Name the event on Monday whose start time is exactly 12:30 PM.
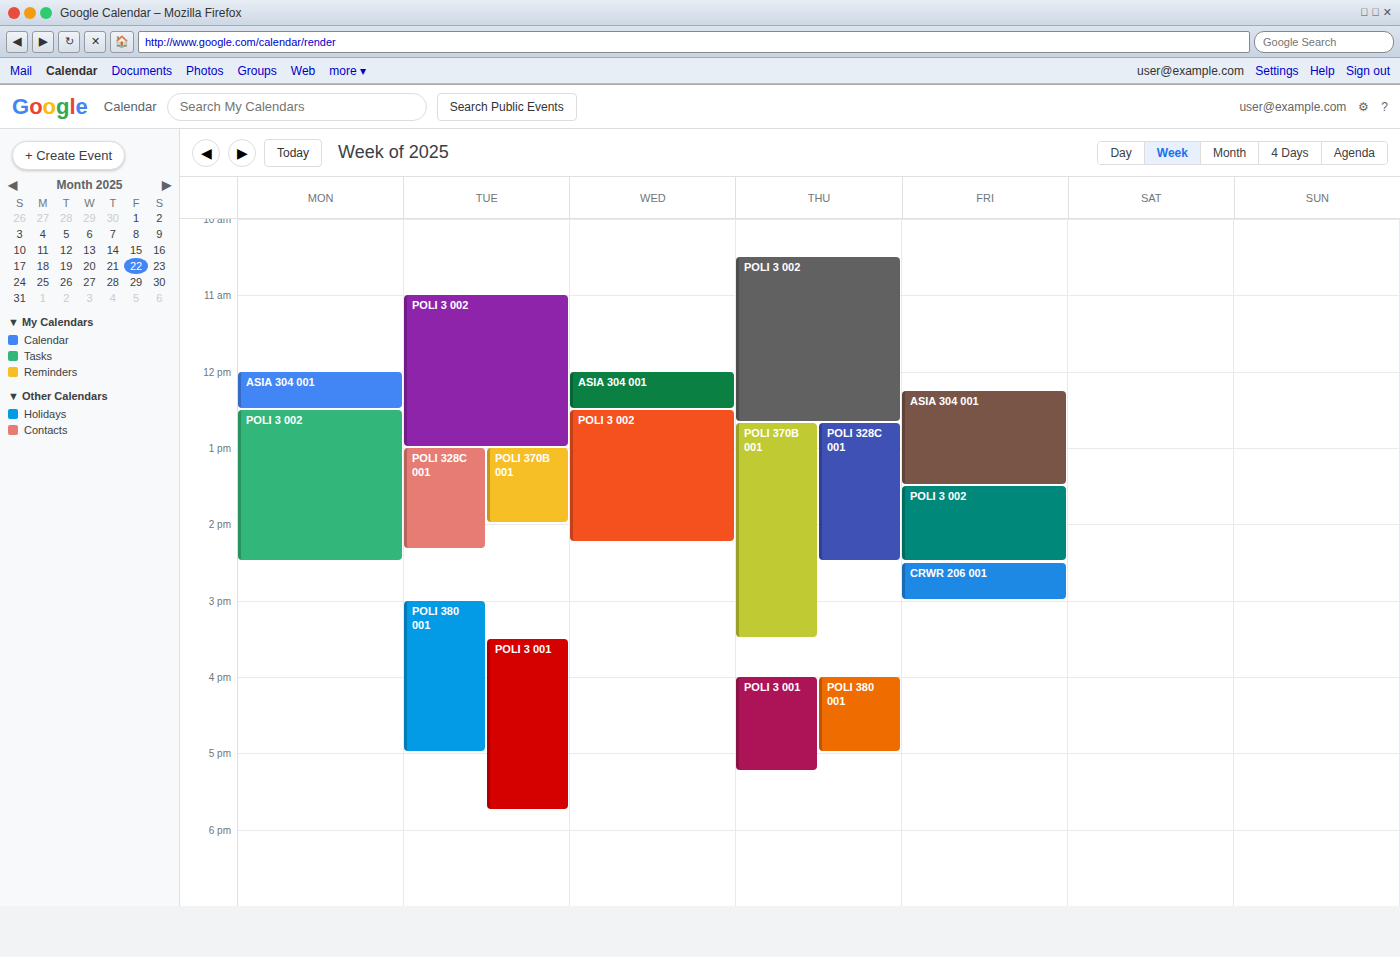
"POLI 3 002"